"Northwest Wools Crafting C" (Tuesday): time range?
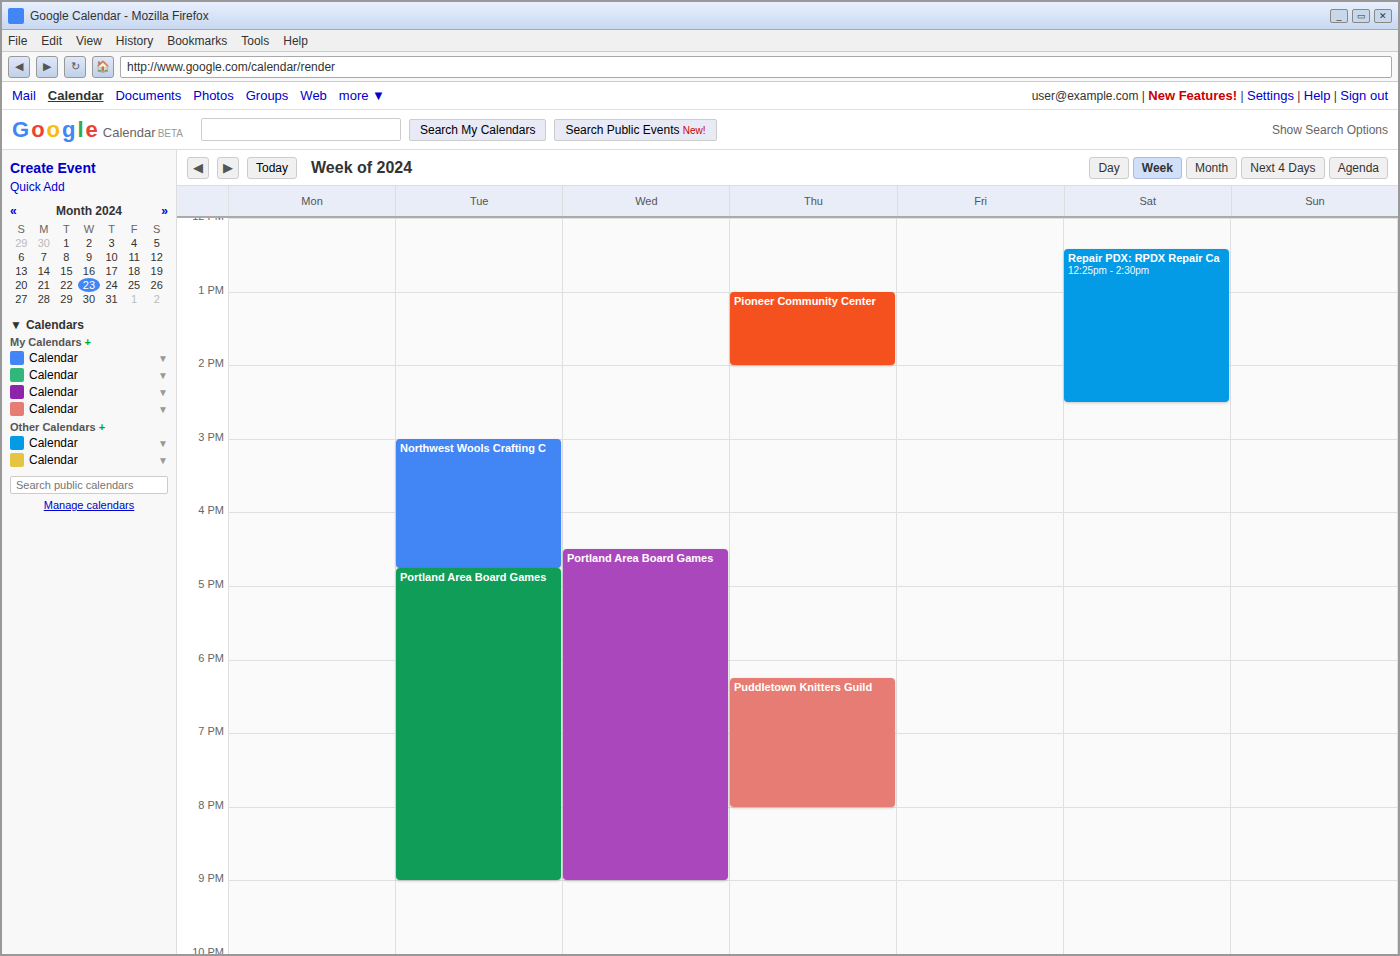
3:00 PM to 4:45 PM